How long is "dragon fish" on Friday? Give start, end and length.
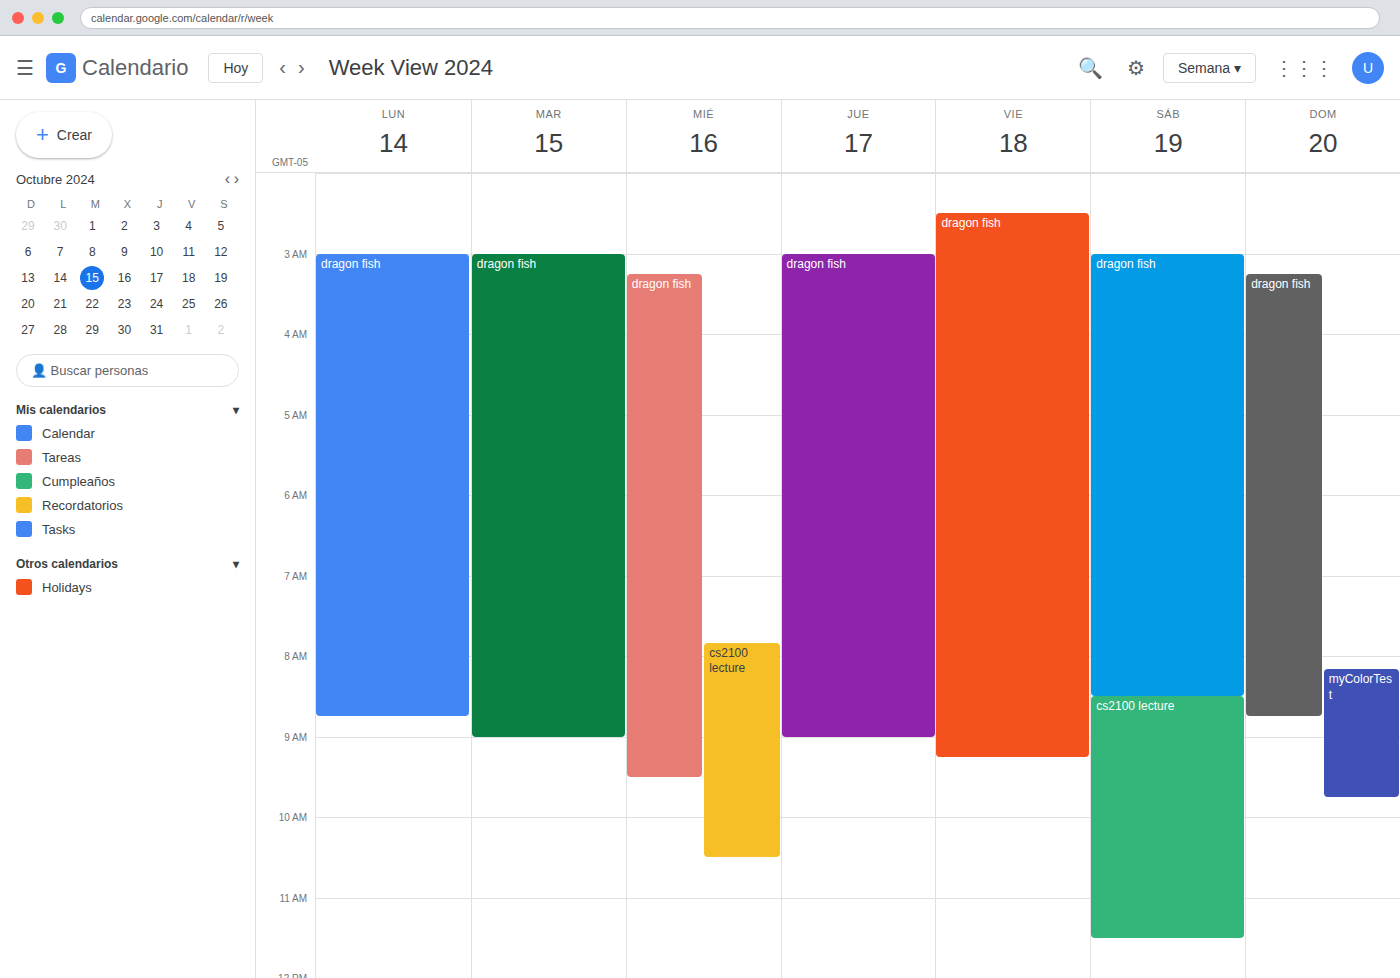
2:30 AM to 9:15 AM, 6 hours 45 minutes